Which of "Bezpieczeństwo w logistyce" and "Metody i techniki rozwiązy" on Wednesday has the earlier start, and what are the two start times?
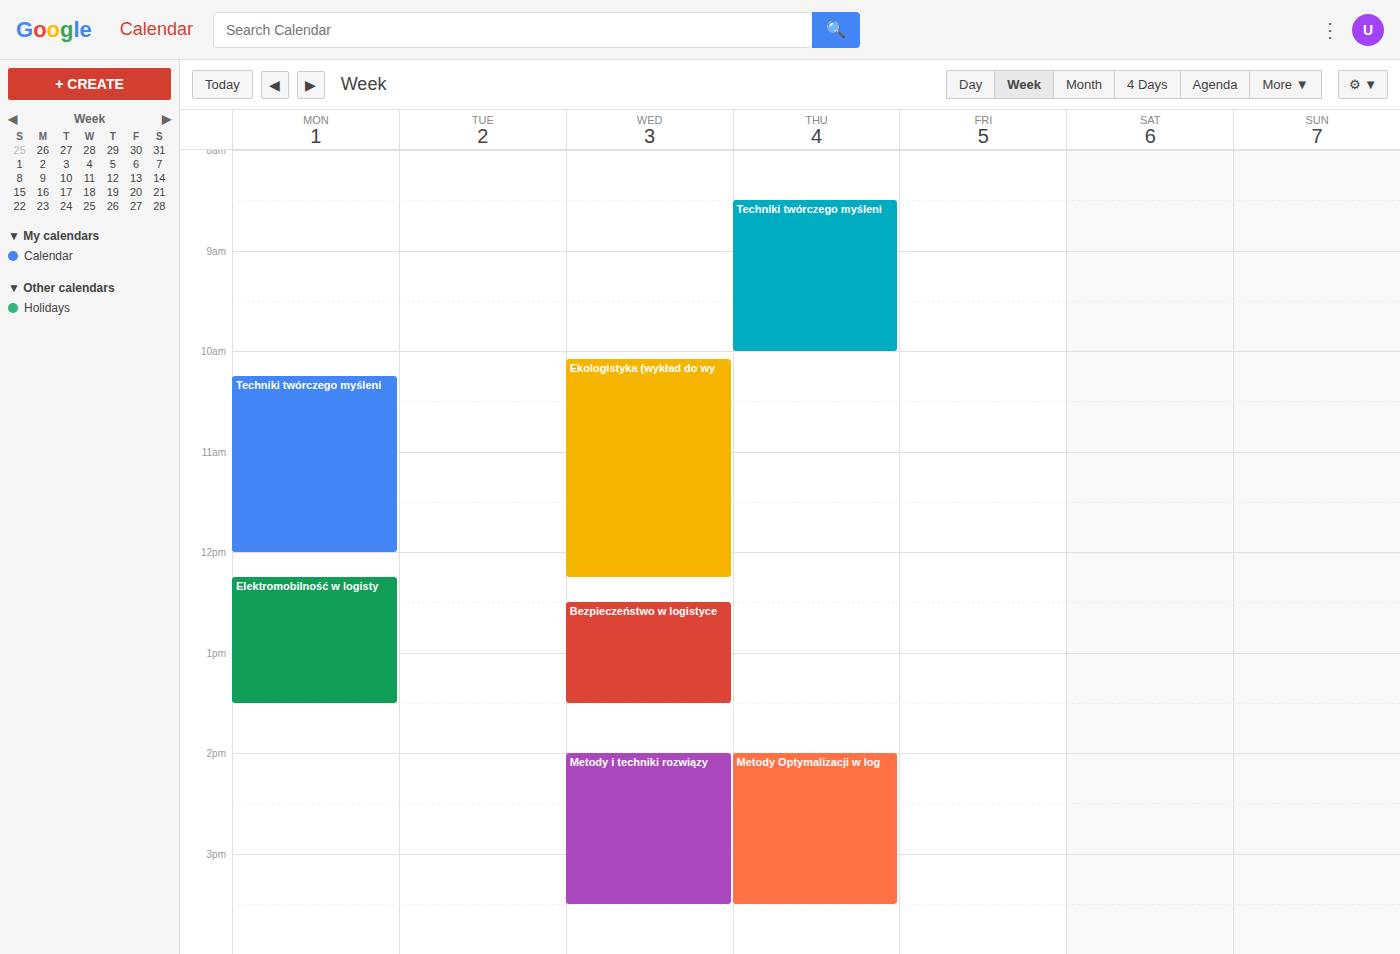
"Bezpieczeństwo w logistyce" 12:30; "Metody i techniki rozwiązy" 14:00.